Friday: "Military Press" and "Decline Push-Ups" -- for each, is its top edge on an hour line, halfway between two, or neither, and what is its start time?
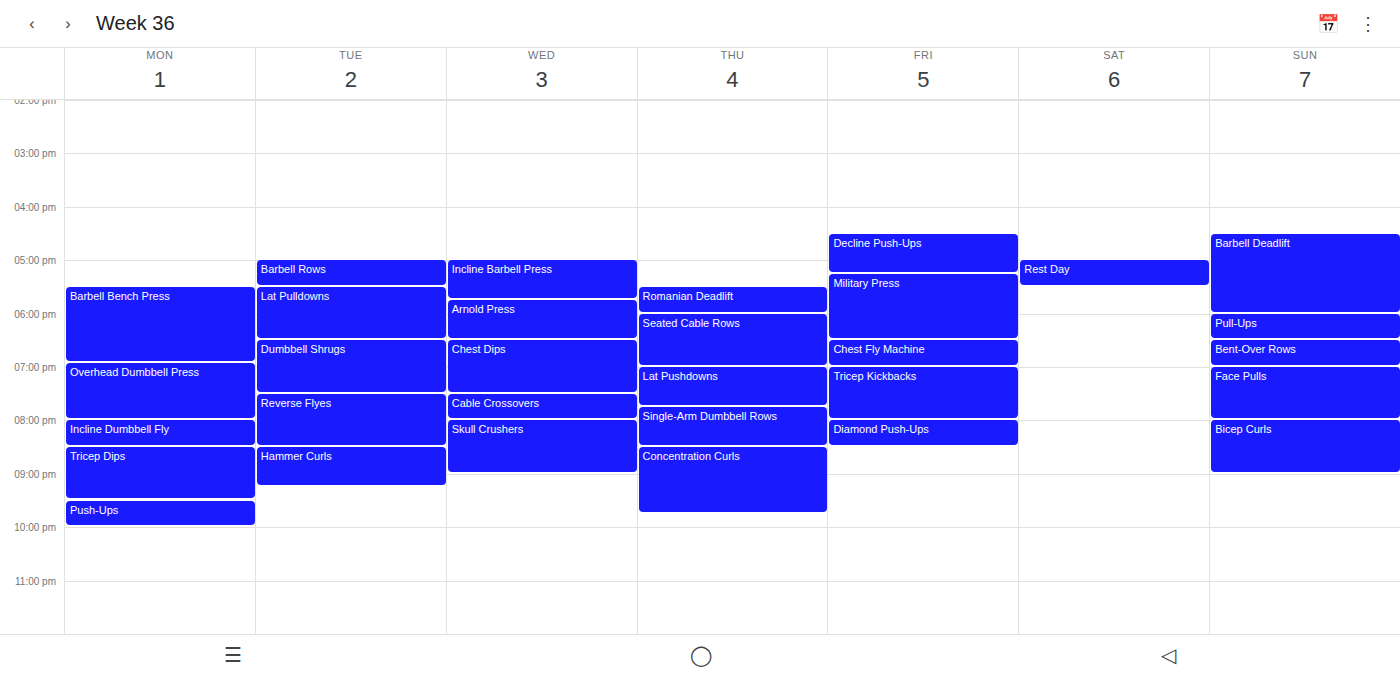
"Military Press": 5:15 PM, neither: a quarter of the way from the 5 PM line to the 6 PM line. "Decline Push-Ups": 4:30 PM, halfway between the 4 PM and 5 PM lines.